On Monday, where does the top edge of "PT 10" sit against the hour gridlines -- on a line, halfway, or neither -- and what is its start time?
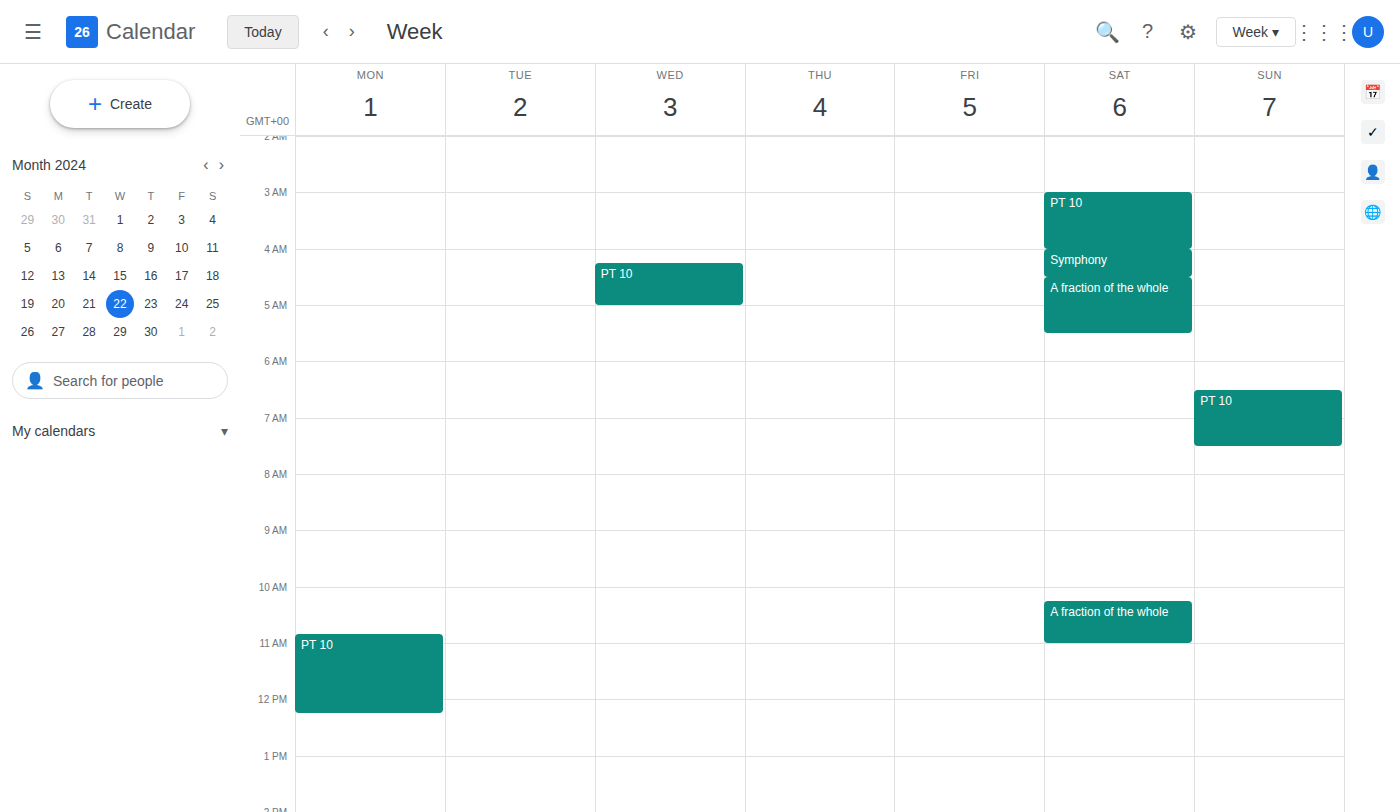
10:50 AM -- neither: 50 minutes below the 10 AM line and 10 minutes above the 11 AM line.